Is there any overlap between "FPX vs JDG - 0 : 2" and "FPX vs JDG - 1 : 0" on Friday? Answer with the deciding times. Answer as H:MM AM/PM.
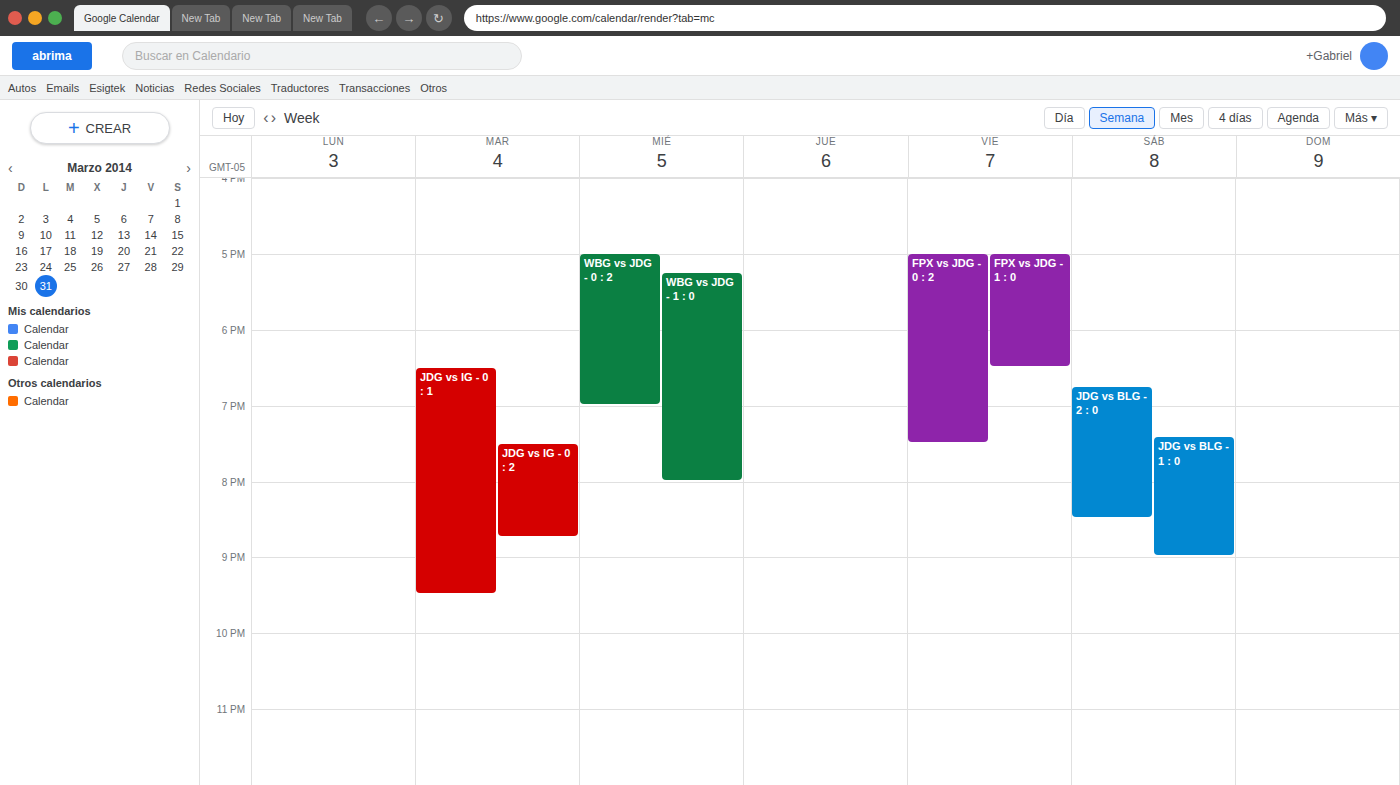
"FPX vs JDG - 0 : 2" starts at 5:00 PM, before "FPX vs JDG - 1 : 0" ends at 6:30 PM -- they overlap.